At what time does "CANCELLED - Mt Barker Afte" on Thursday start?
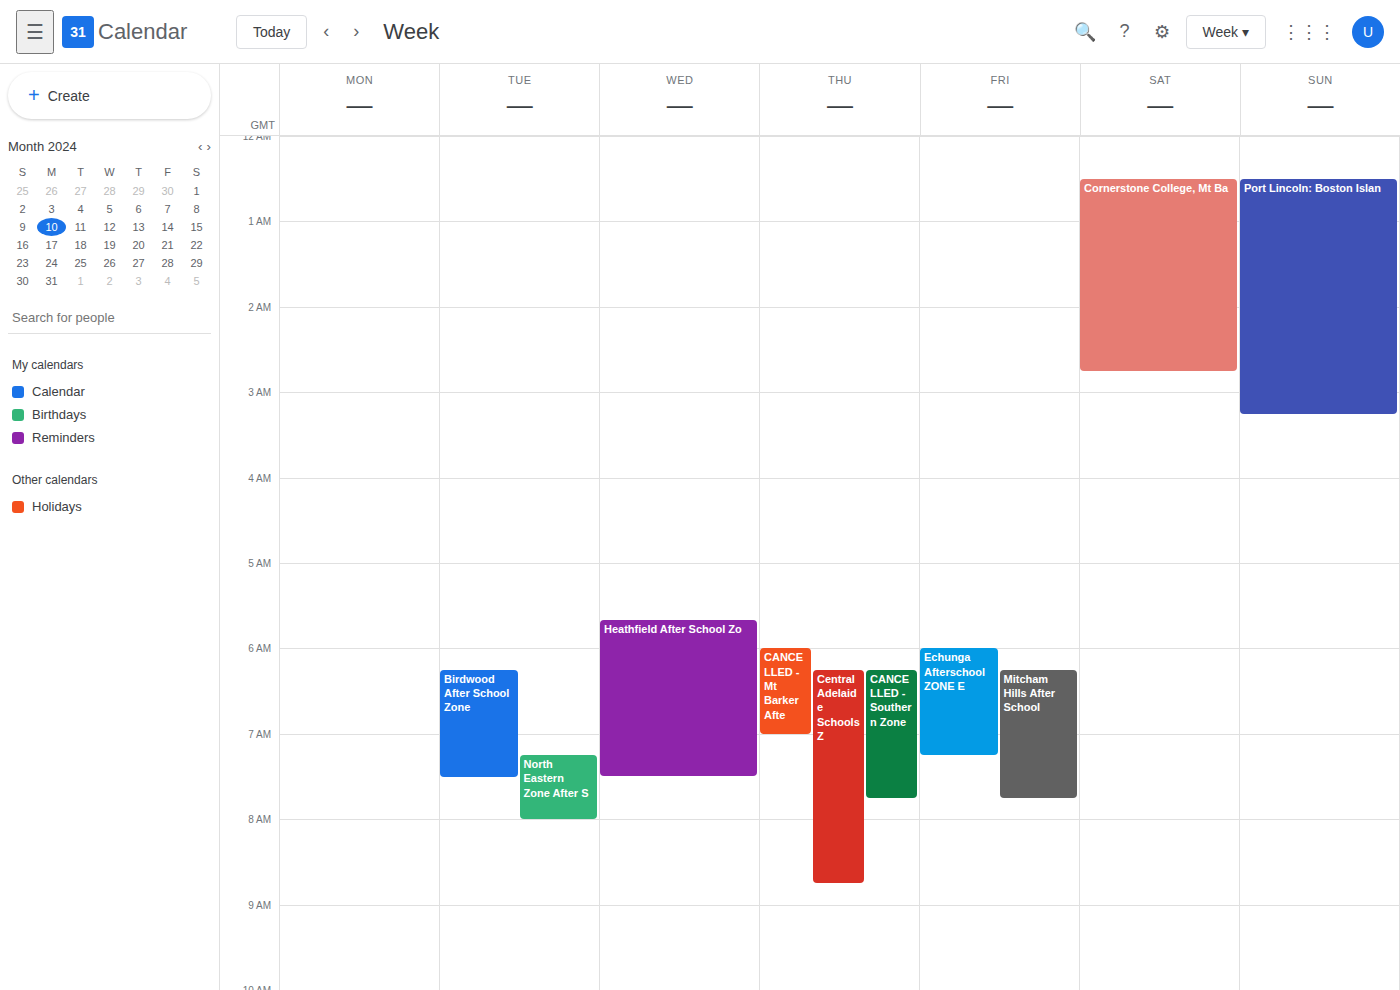
6:00 AM